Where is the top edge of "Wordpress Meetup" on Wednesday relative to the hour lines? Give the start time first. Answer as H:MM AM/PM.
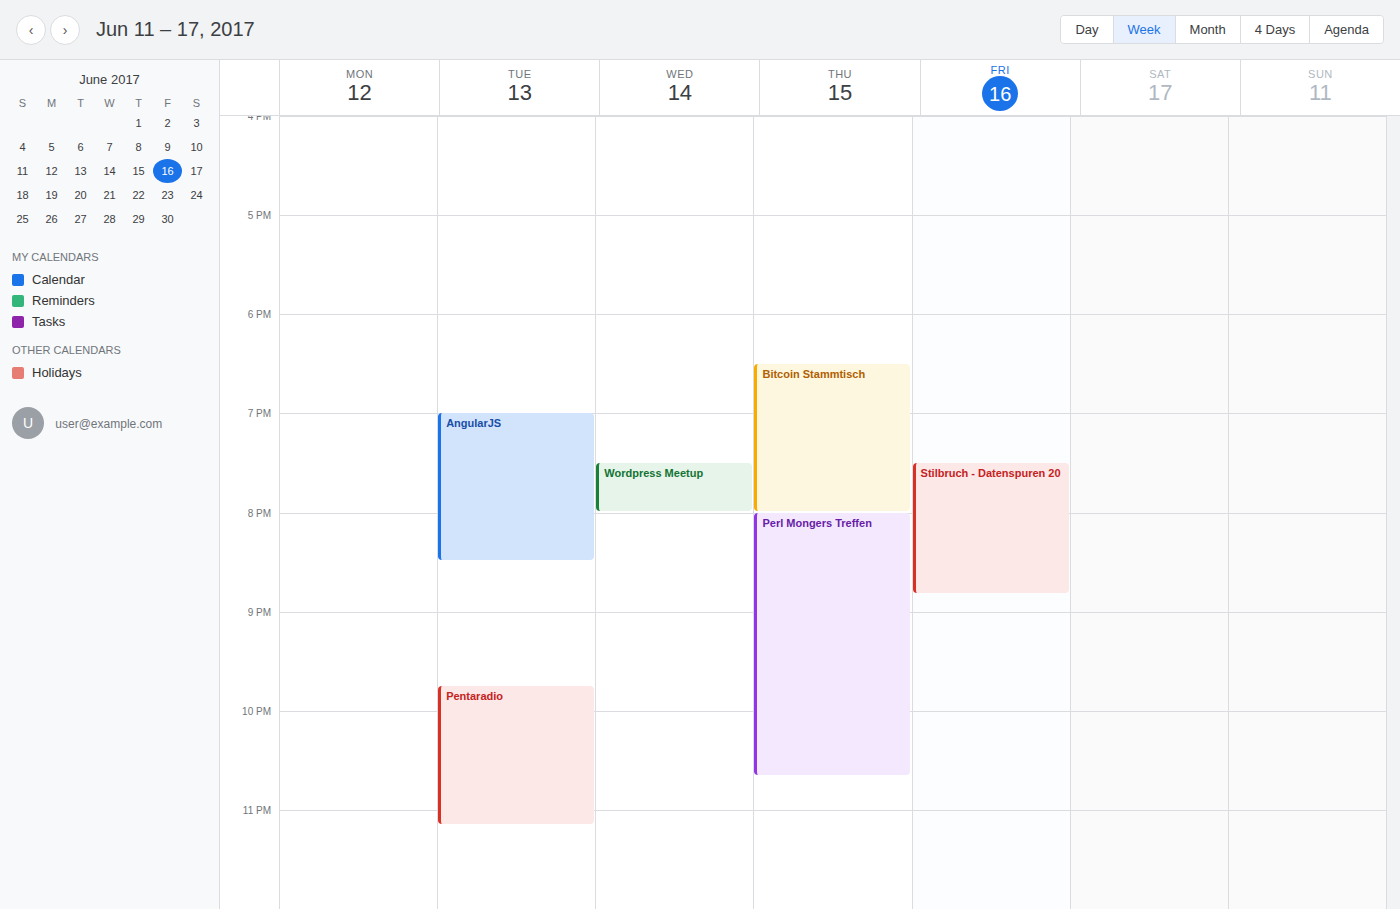
7:30 PM -- halfway between the 7 PM and 8 PM lines.